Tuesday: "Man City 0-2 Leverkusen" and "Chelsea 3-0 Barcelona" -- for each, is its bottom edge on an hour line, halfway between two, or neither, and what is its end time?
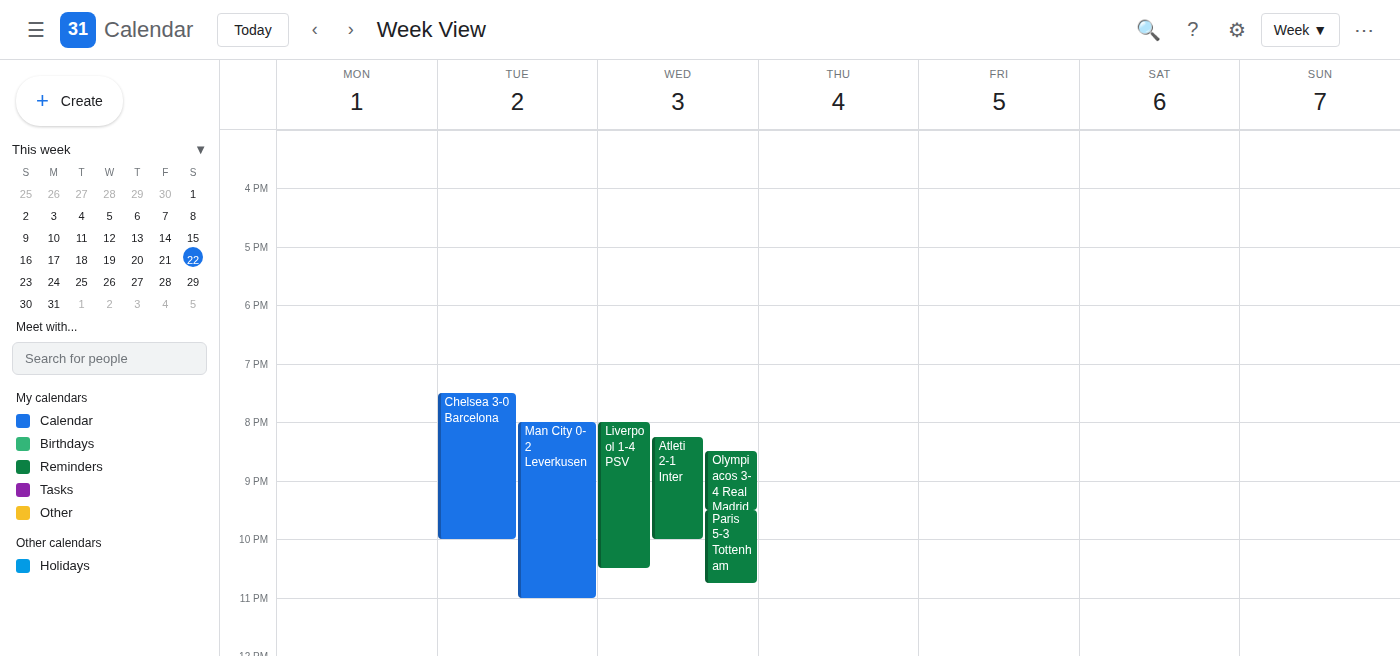
"Man City 0-2 Leverkusen": 11:00 PM, exactly on the 11 PM line. "Chelsea 3-0 Barcelona": 10:00 PM, exactly on the 10 PM line.